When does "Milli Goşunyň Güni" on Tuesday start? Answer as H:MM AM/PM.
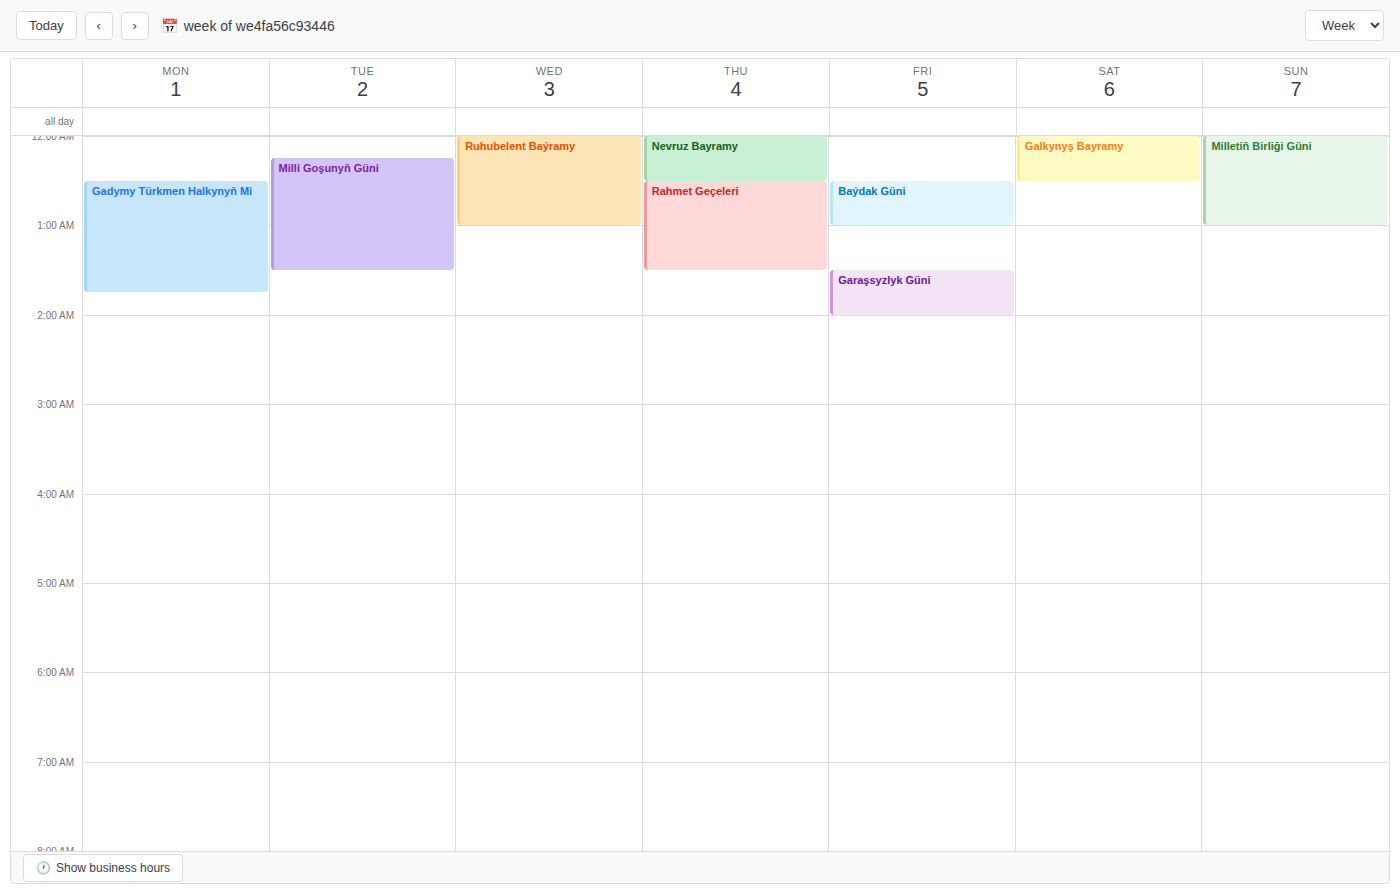
12:15 AM